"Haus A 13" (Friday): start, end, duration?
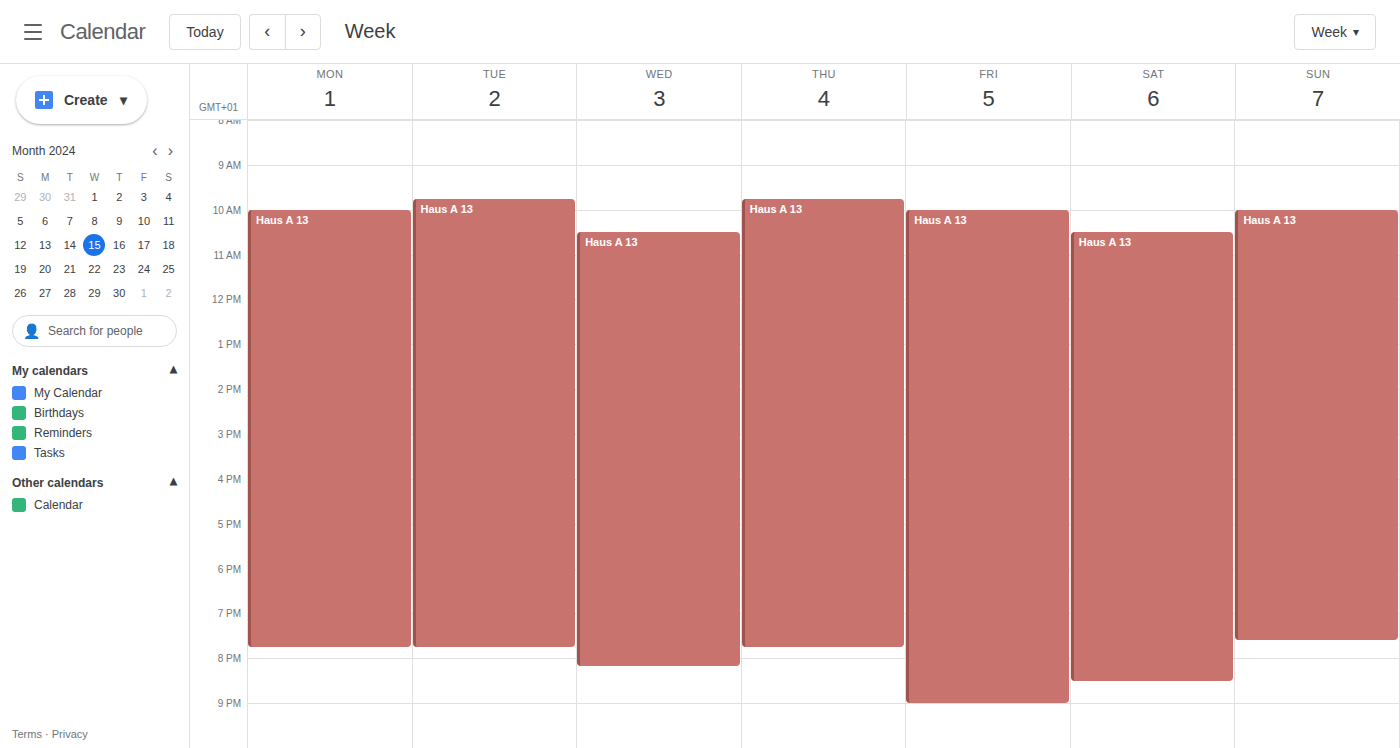
10:00 AM to 9:00 PM, 11 hours